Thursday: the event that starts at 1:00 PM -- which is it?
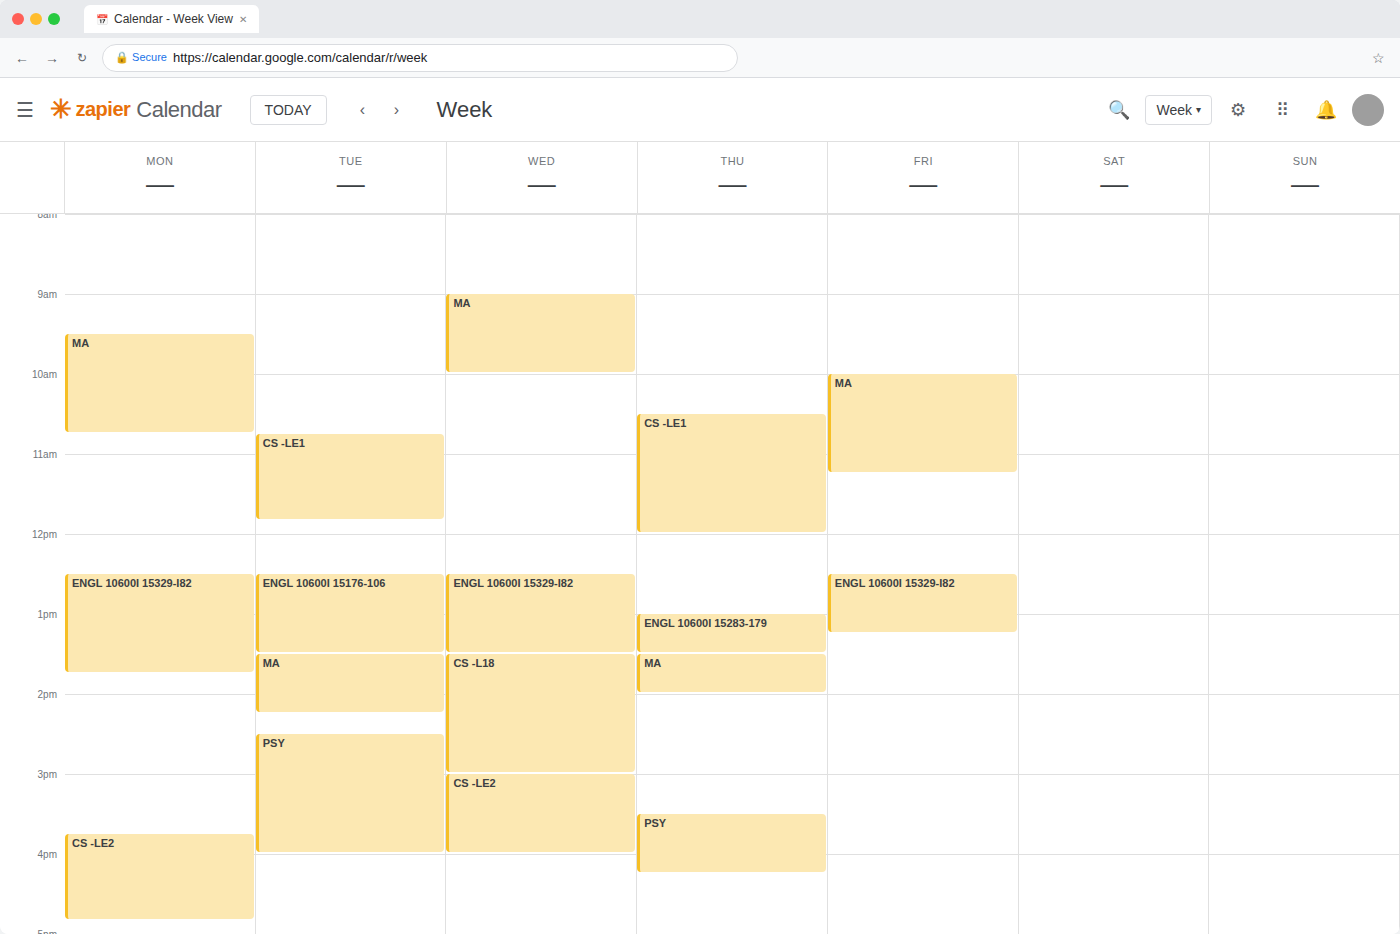
"ENGL 10600I 15283-179"